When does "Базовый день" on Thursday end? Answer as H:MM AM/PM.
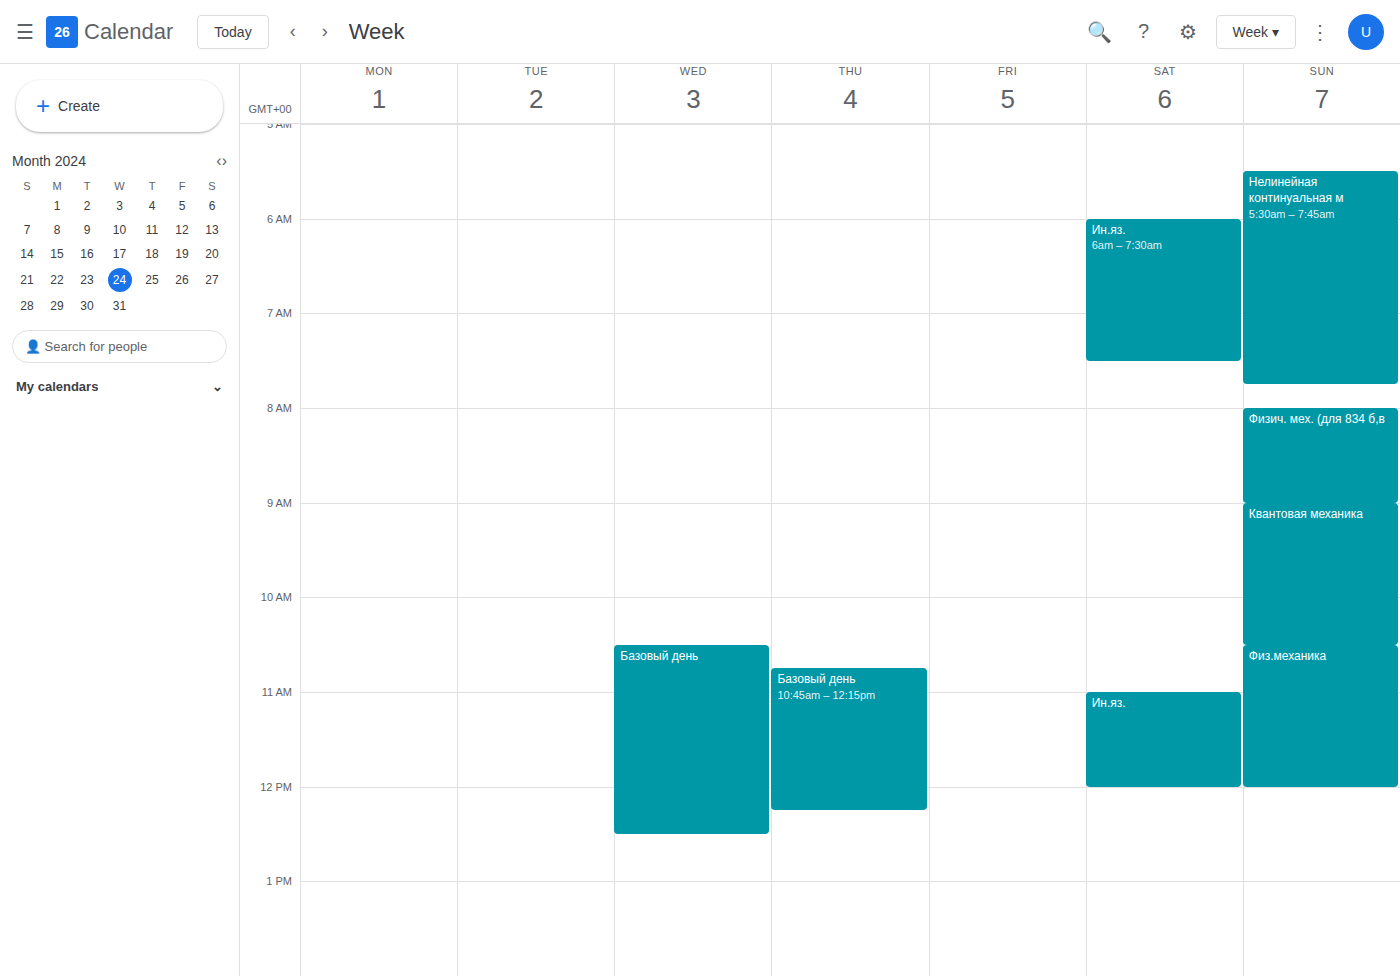
12:15 PM